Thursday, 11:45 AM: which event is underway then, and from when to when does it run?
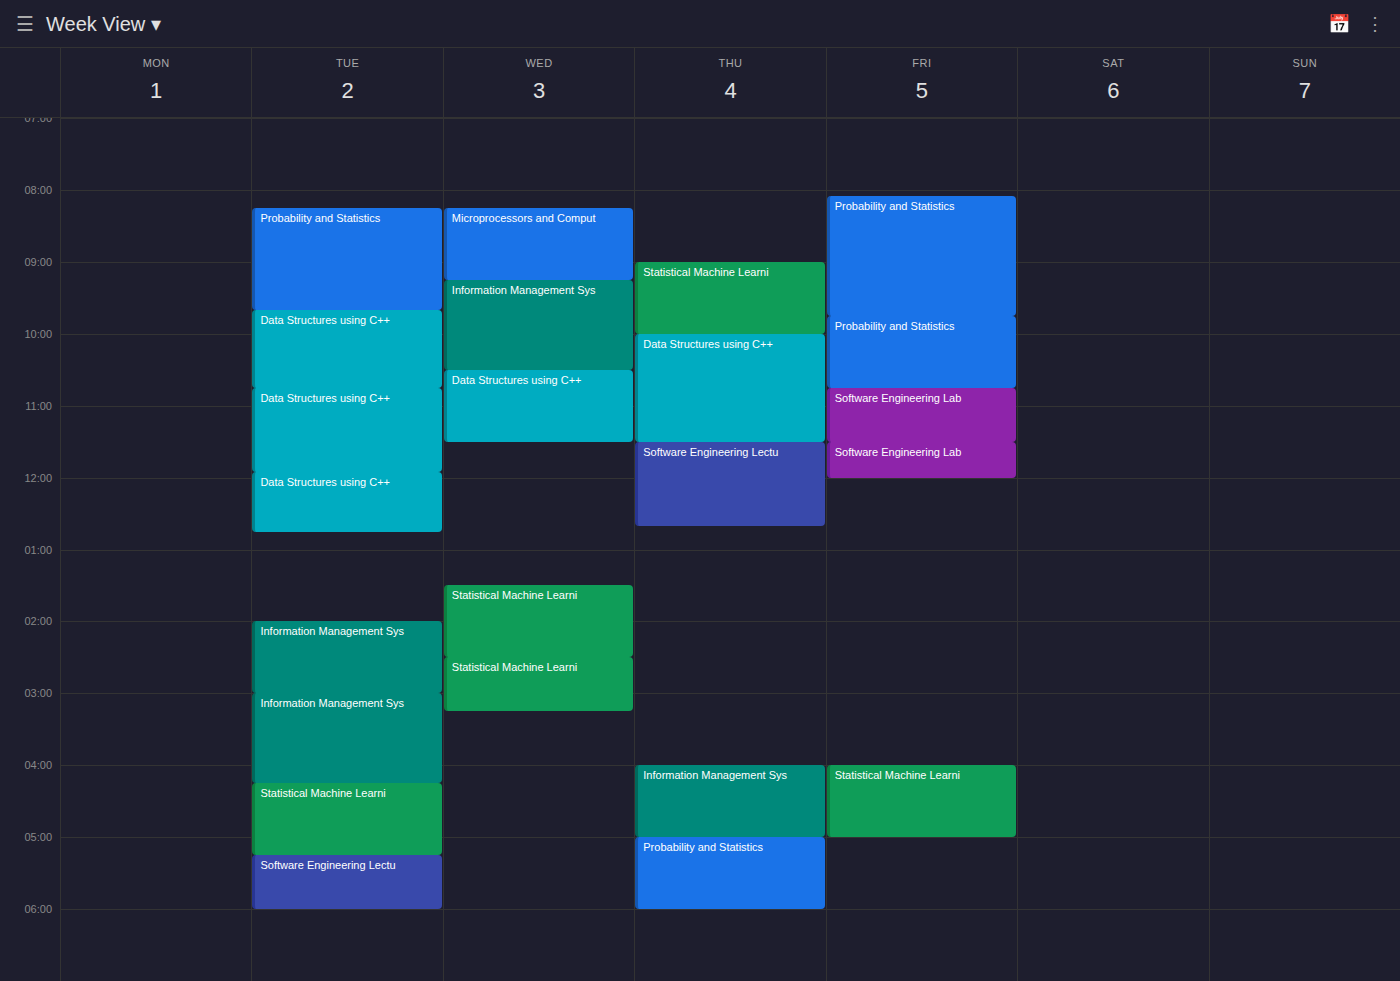
"Software Engineering Lectu", 11:30 AM to 12:40 PM